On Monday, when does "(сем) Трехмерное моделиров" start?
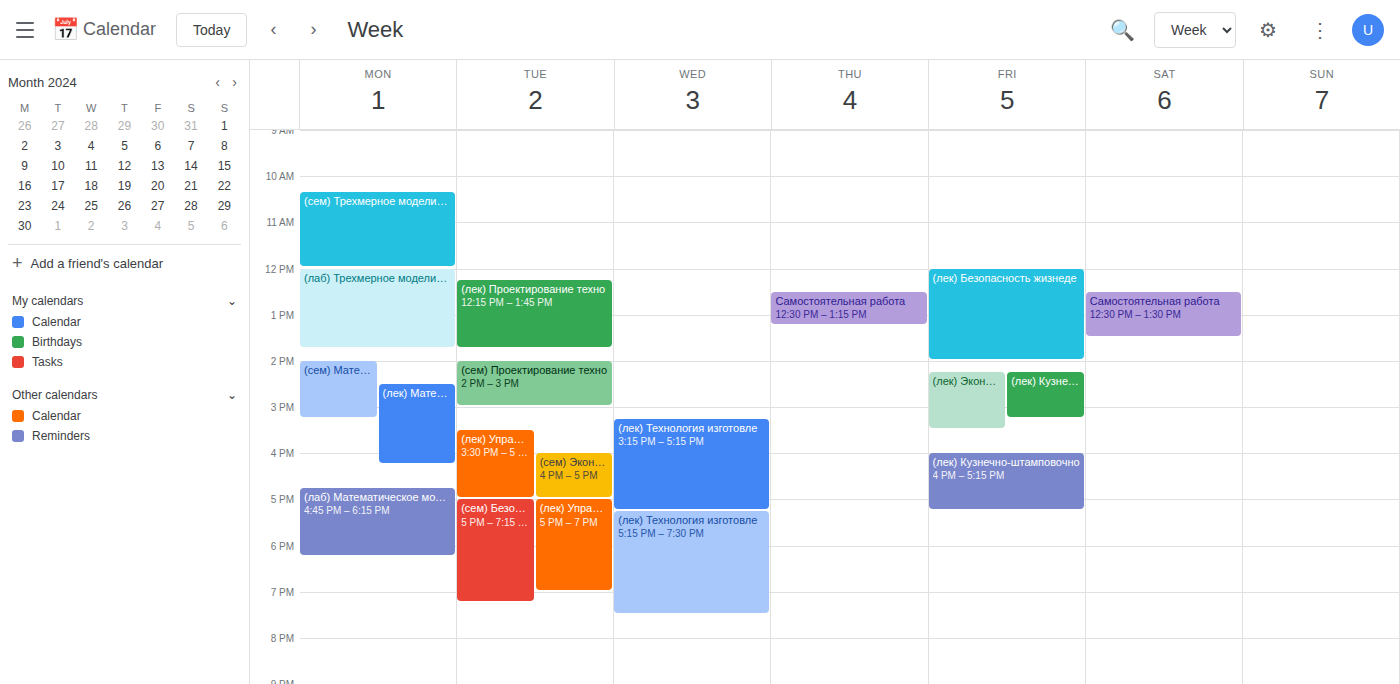
10:20 AM